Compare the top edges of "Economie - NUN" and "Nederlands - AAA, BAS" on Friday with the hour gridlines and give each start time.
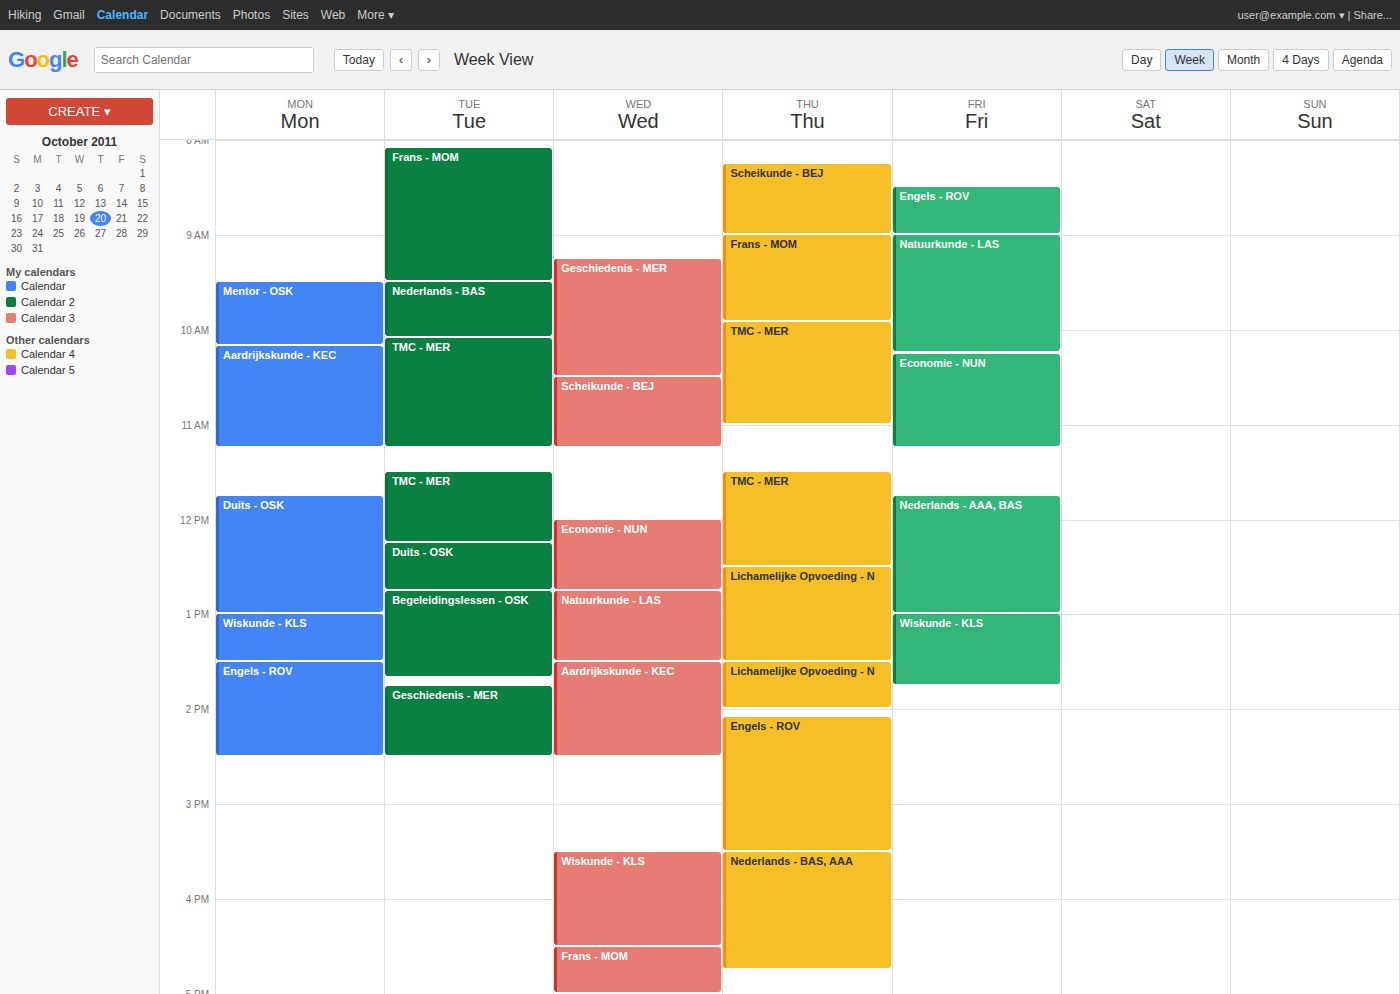
"Economie - NUN": 10:15, neither: a quarter of the way from the 10:00 line to the 11:00 line. "Nederlands - AAA, BAS": 11:45, neither: three quarters of the way from the 11:00 line to the 12:00 line.